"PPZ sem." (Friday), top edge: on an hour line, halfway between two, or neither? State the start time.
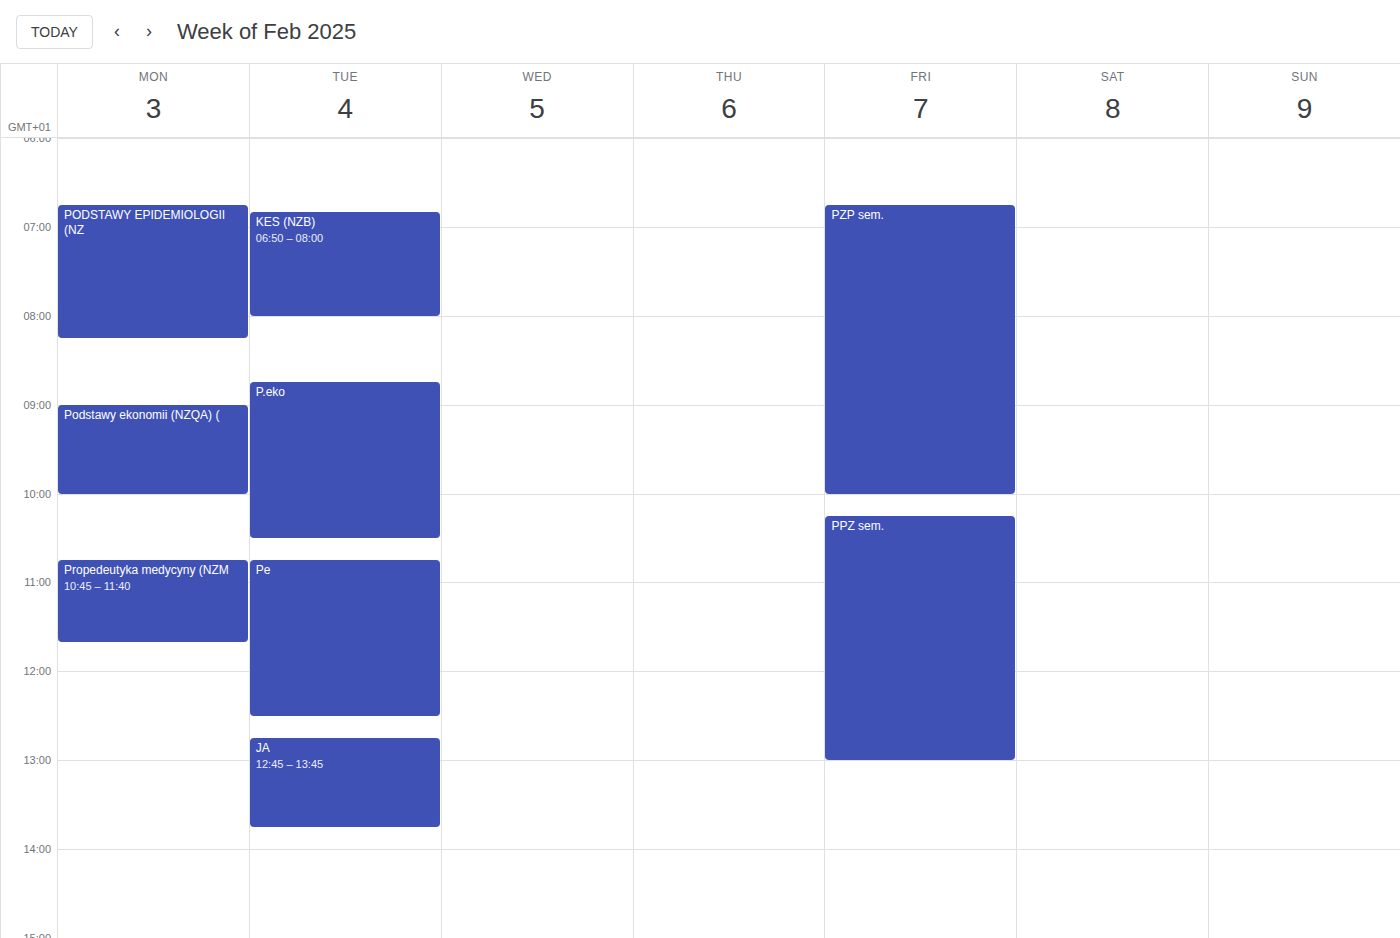
10:15 -- neither: a quarter of the way from the 10:00 line to the 11:00 line.